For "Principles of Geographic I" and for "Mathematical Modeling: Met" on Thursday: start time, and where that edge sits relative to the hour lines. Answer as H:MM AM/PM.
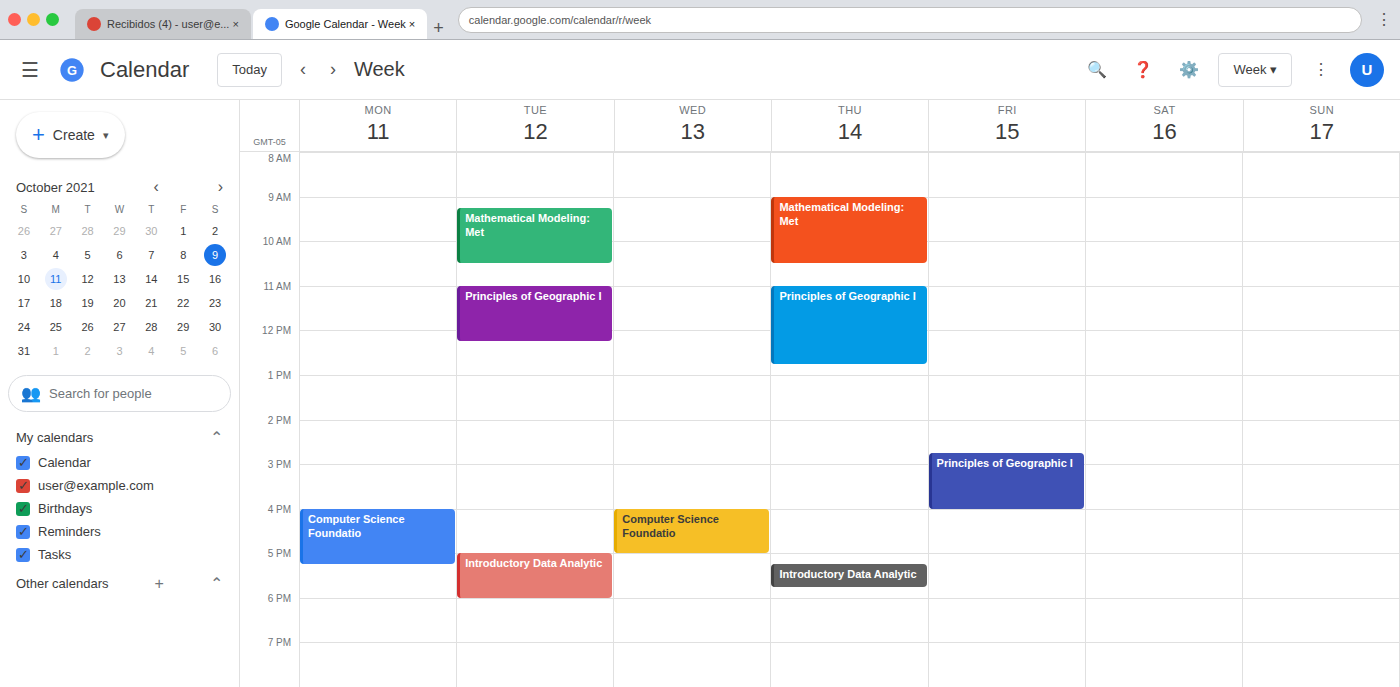
"Principles of Geographic I": 11:00 AM, exactly on the 11 AM line. "Mathematical Modeling: Met": 9:00 AM, exactly on the 9 AM line.